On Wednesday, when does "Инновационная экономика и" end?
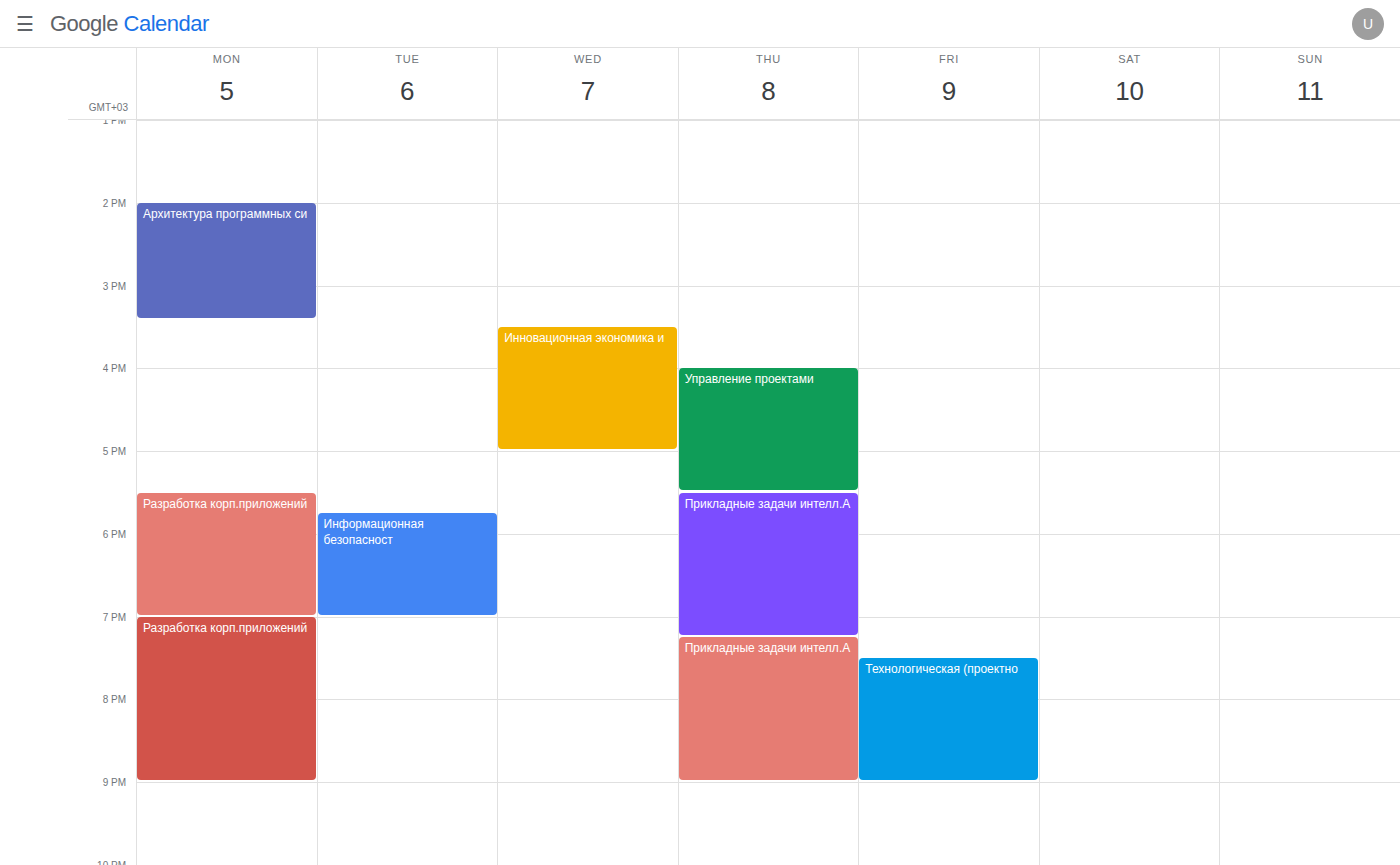
17:00